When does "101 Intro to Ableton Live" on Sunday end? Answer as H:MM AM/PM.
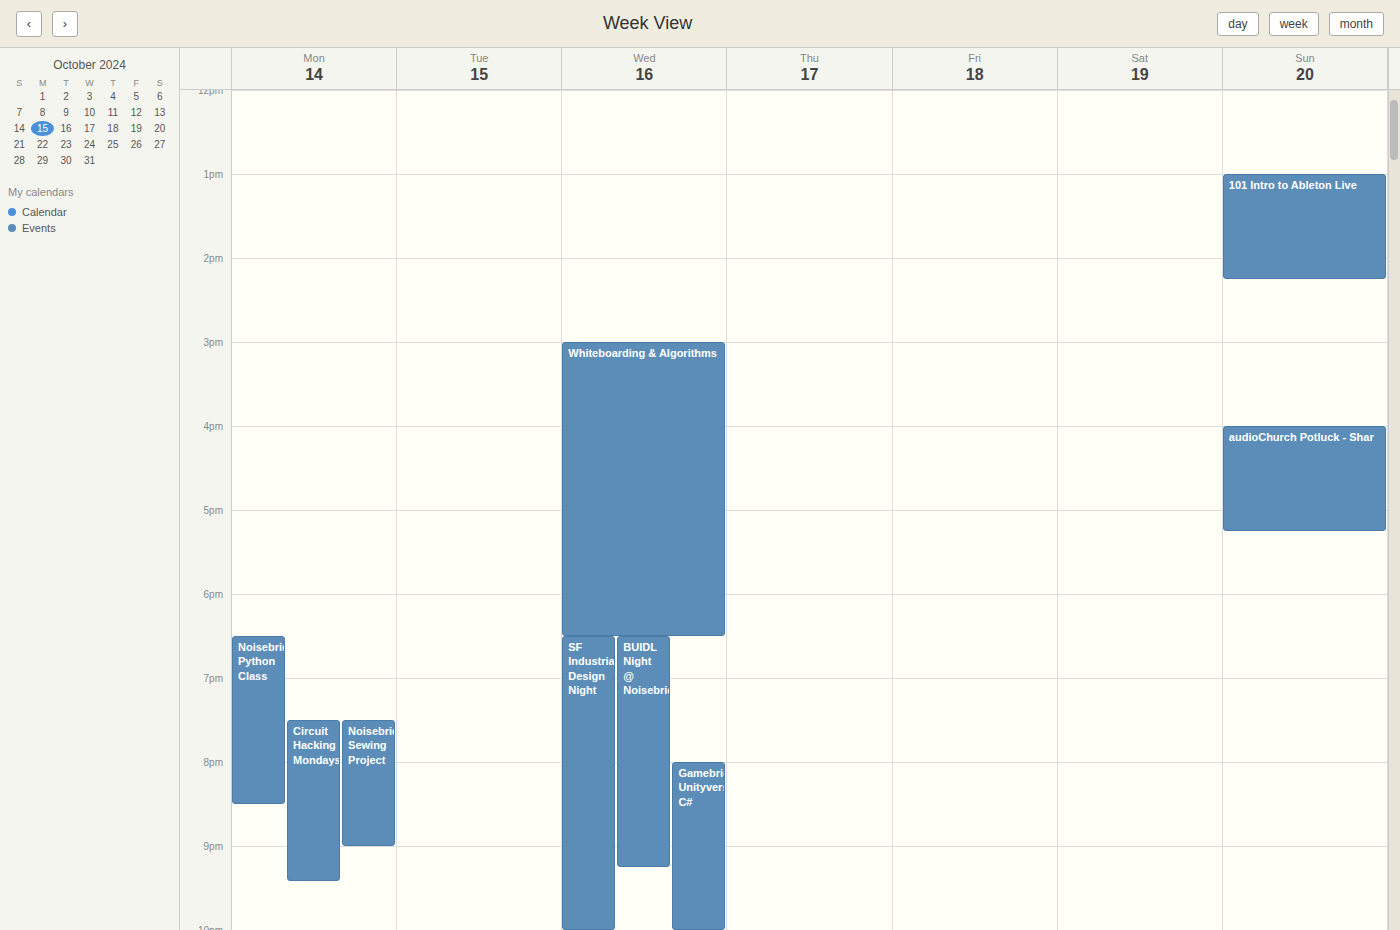
2:15 PM